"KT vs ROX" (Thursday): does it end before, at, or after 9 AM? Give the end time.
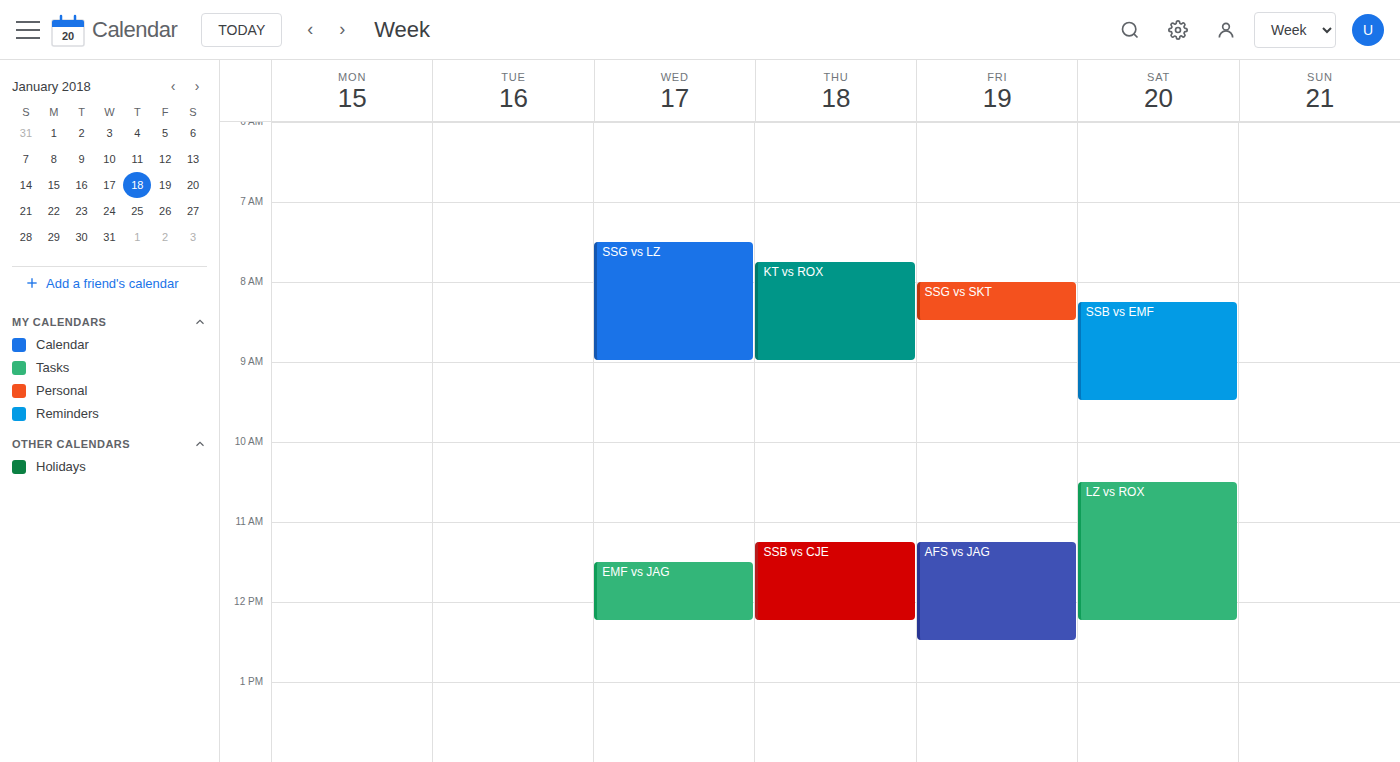
9:00 AM -- exactly at 9 AM, on the 9 AM line.